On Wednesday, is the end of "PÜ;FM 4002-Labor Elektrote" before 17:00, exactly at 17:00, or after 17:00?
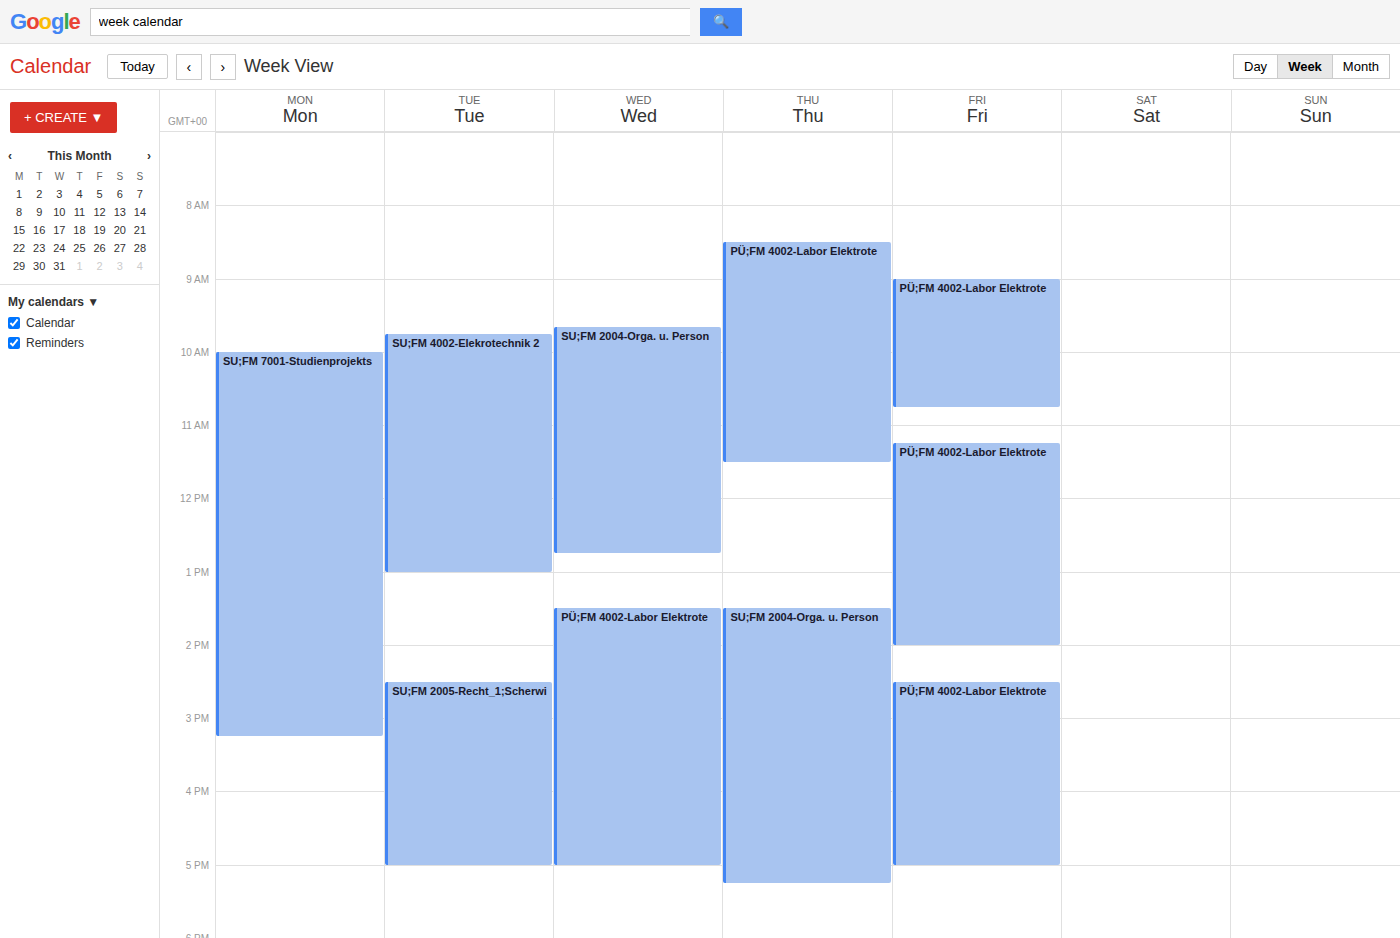
17:00 -- exactly at 17:00, on the 17:00 line.